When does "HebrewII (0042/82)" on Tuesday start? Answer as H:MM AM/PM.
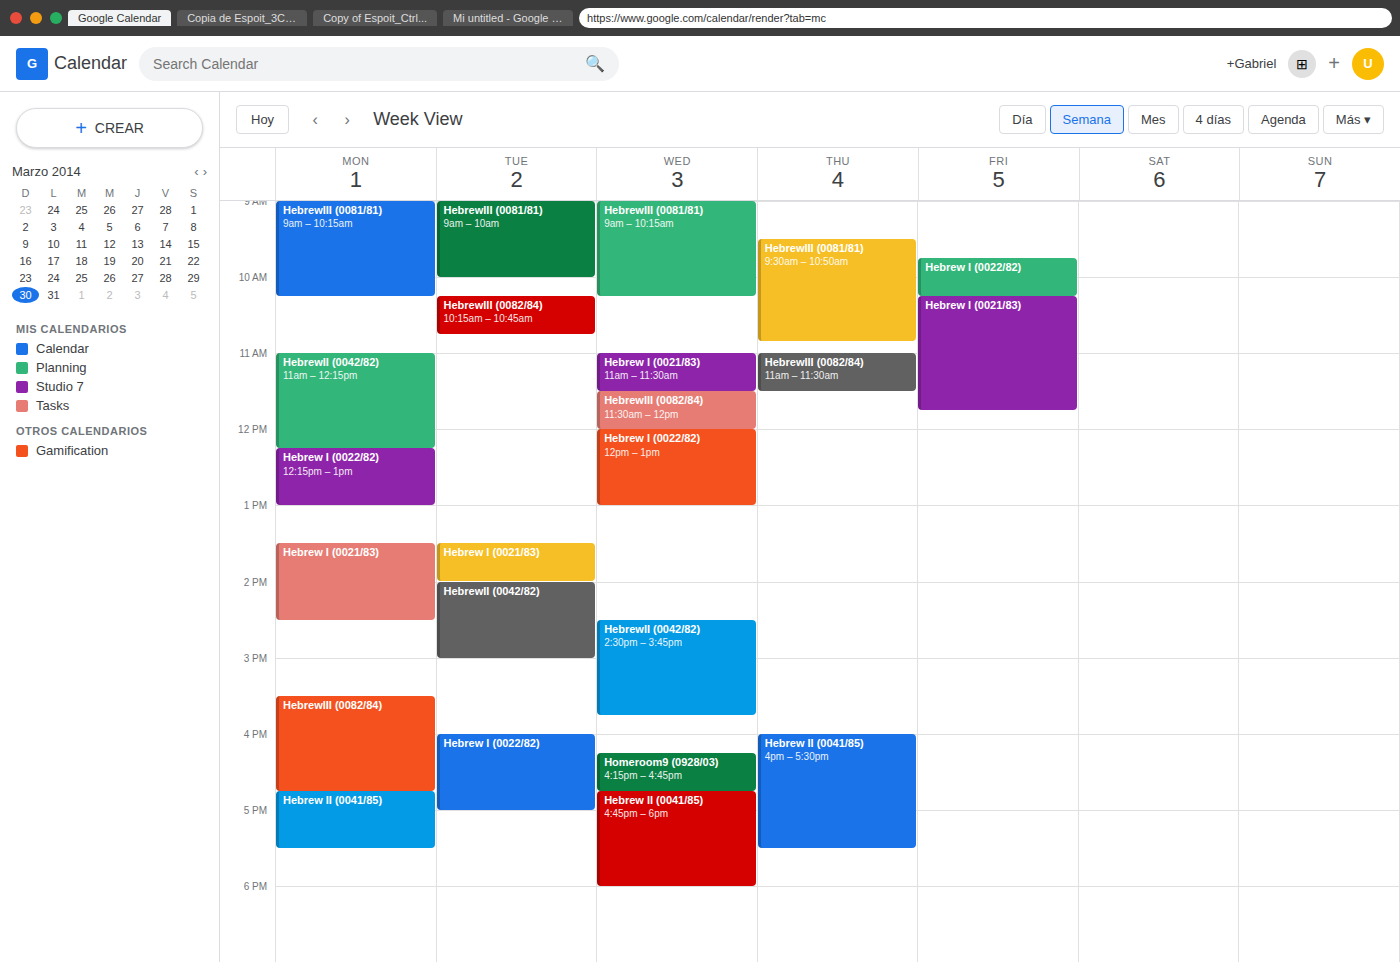
2:00 PM